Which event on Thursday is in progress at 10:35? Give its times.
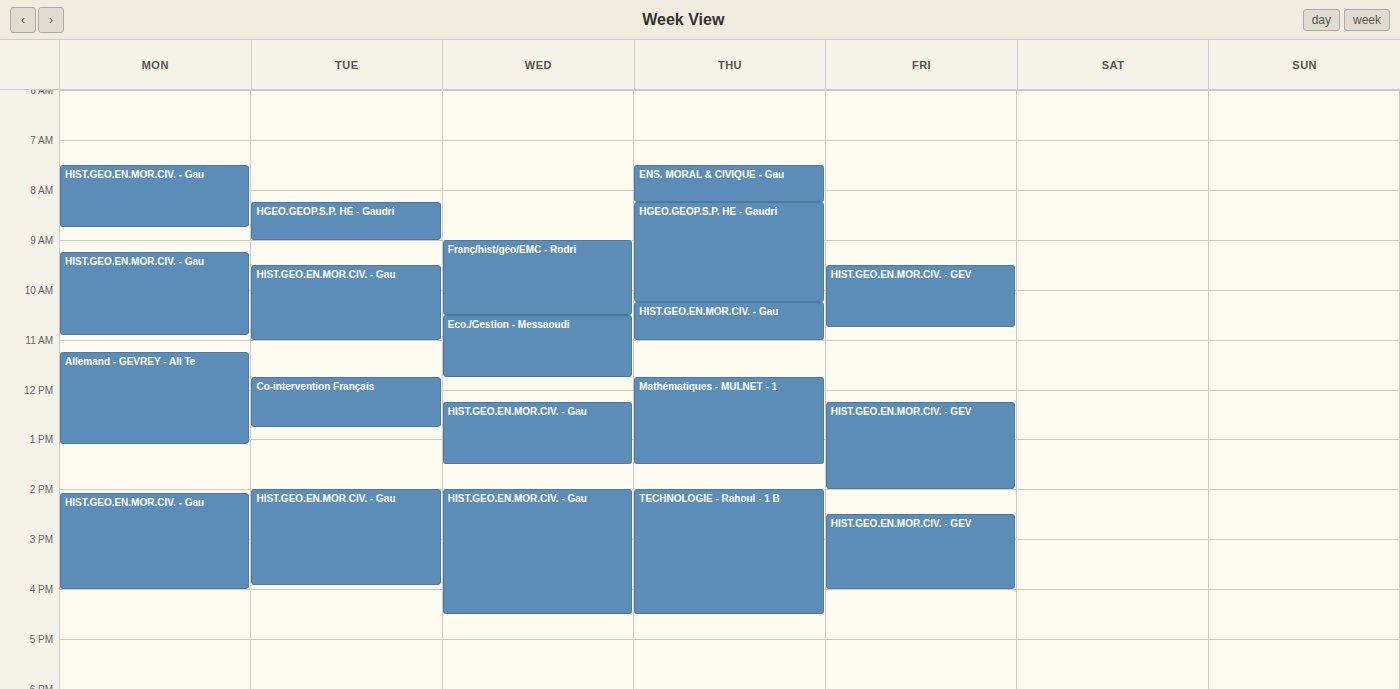
"HIST.GEO.EN.MOR.CIV. - Gau", 10:15 to 11:00